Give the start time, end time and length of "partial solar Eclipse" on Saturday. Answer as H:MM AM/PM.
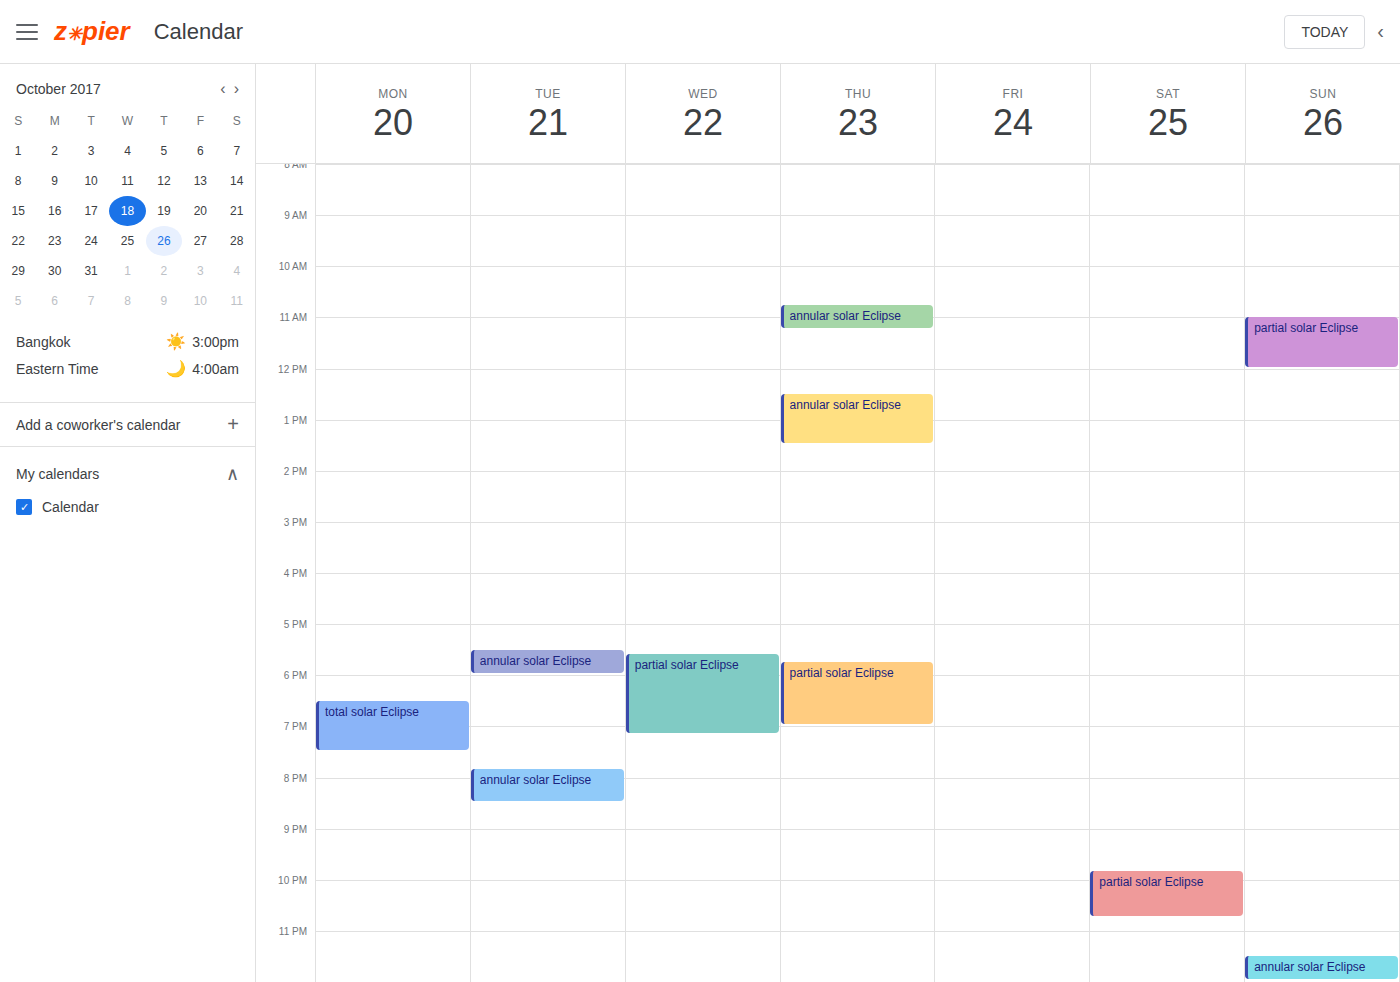
9:50 PM to 10:45 PM, 55 minutes